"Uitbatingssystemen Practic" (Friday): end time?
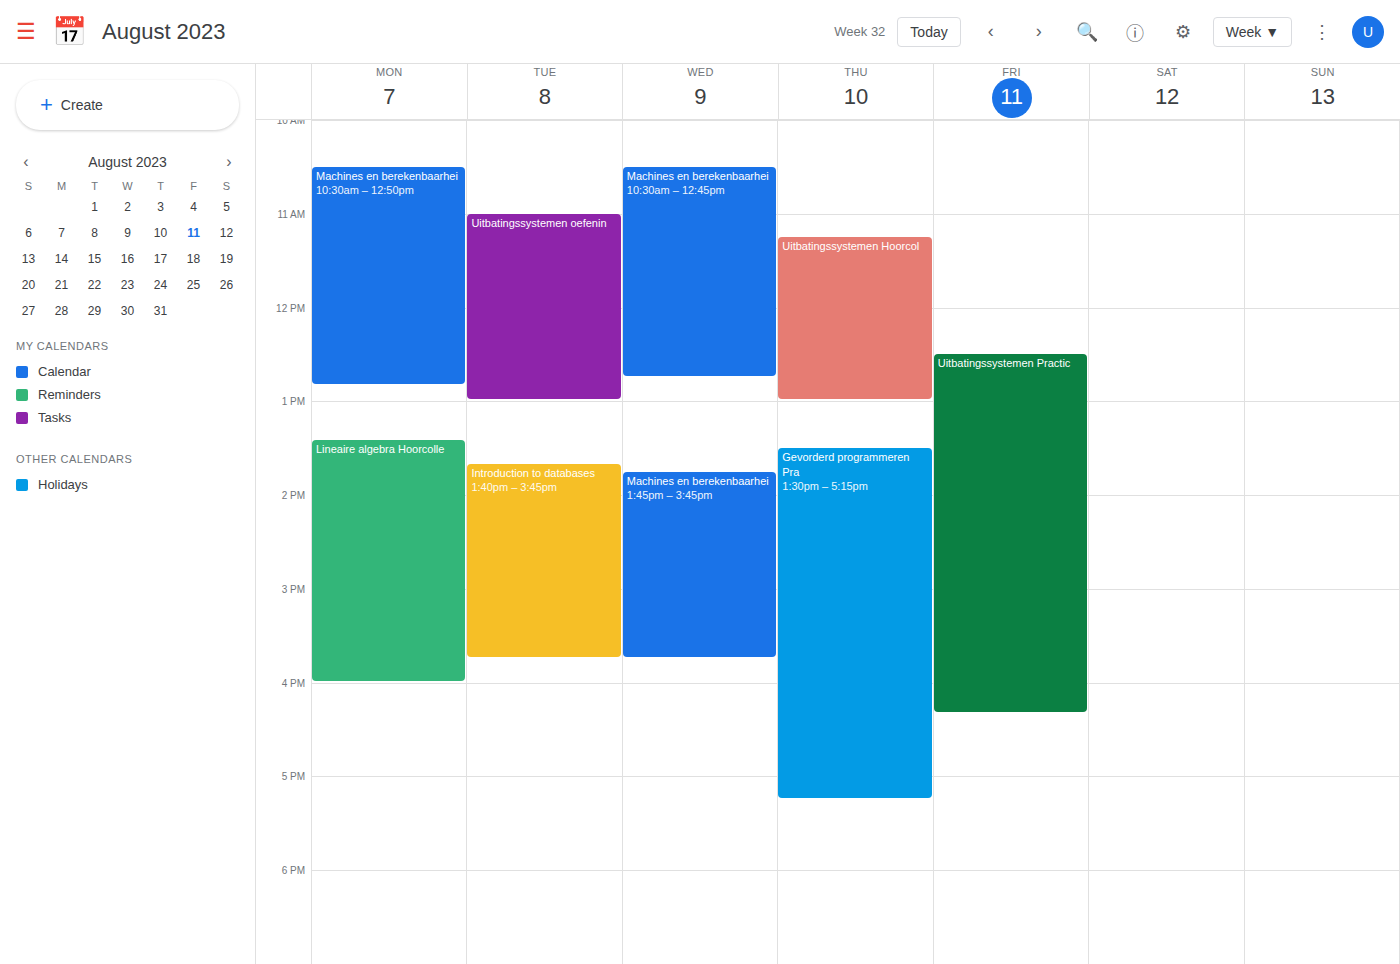
4:20 PM